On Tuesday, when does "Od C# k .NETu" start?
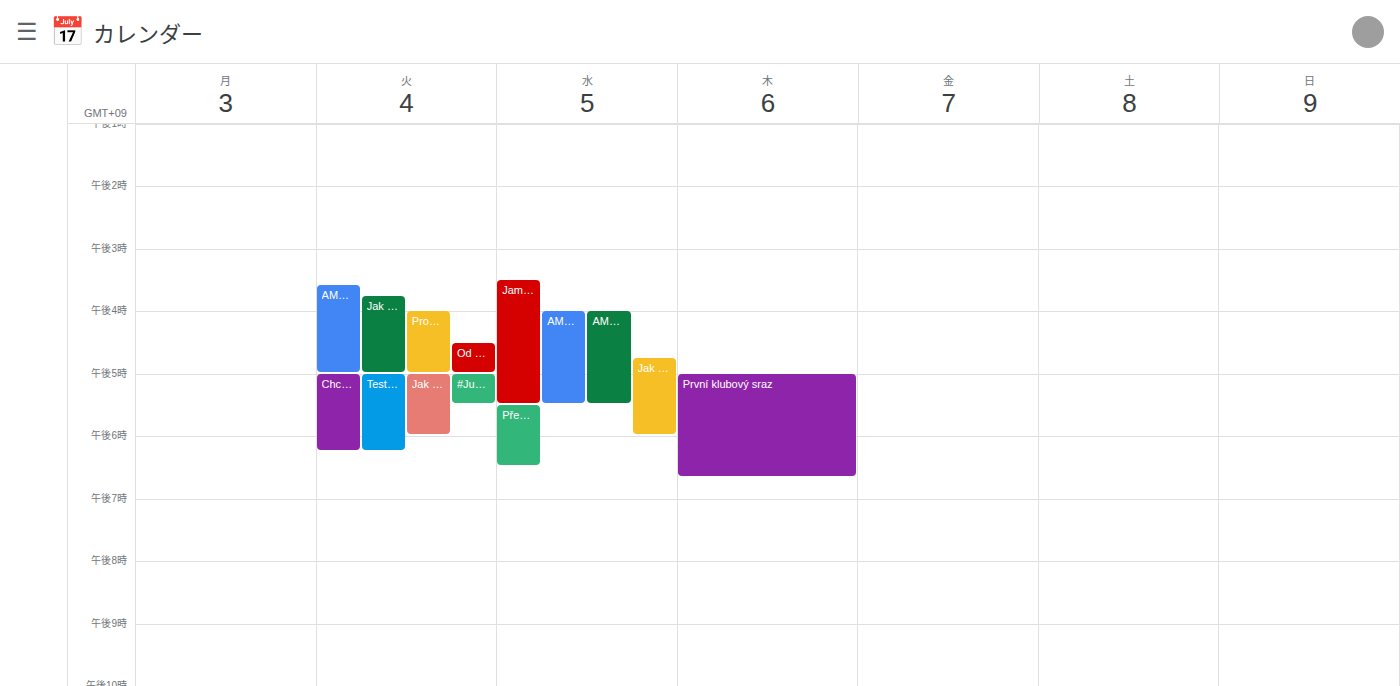
4:30 PM